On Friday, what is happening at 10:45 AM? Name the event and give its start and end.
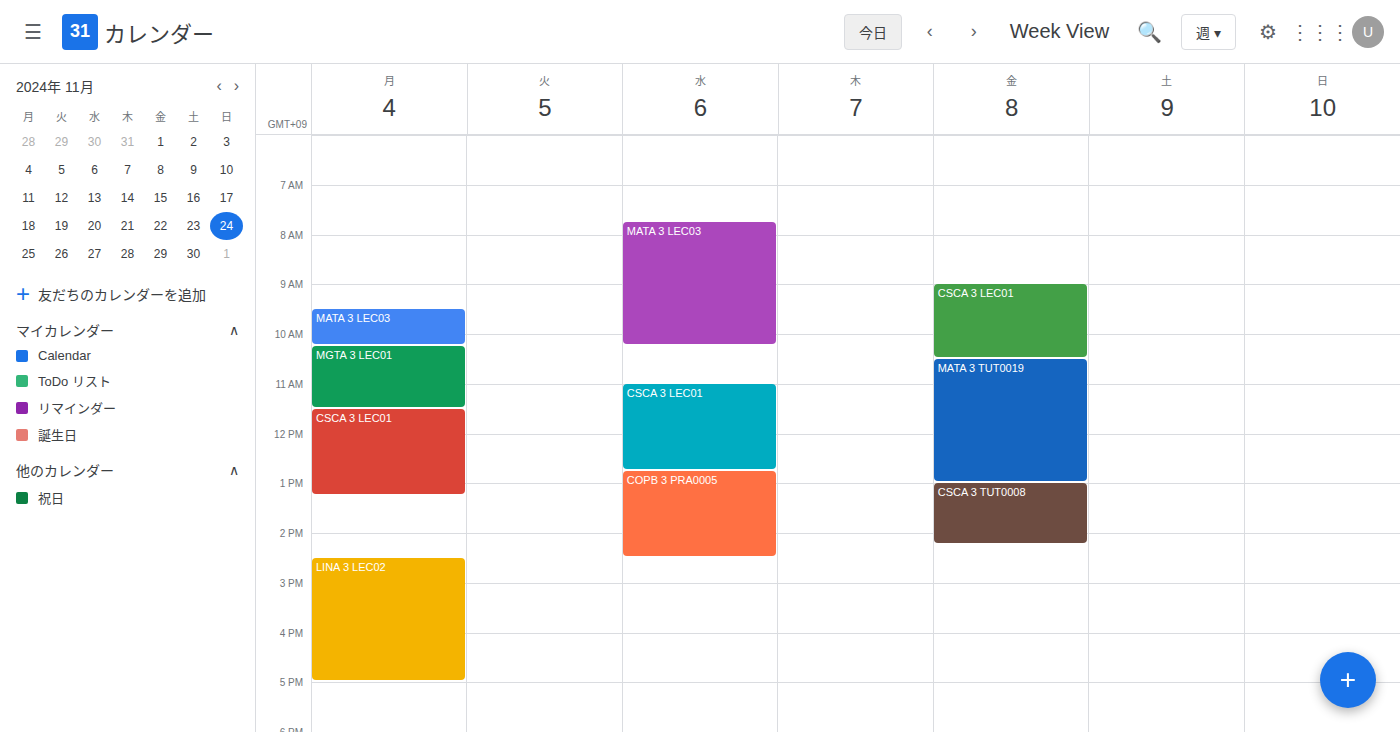
"MATA 3 TUT0019", 10:30 AM to 1:00 PM